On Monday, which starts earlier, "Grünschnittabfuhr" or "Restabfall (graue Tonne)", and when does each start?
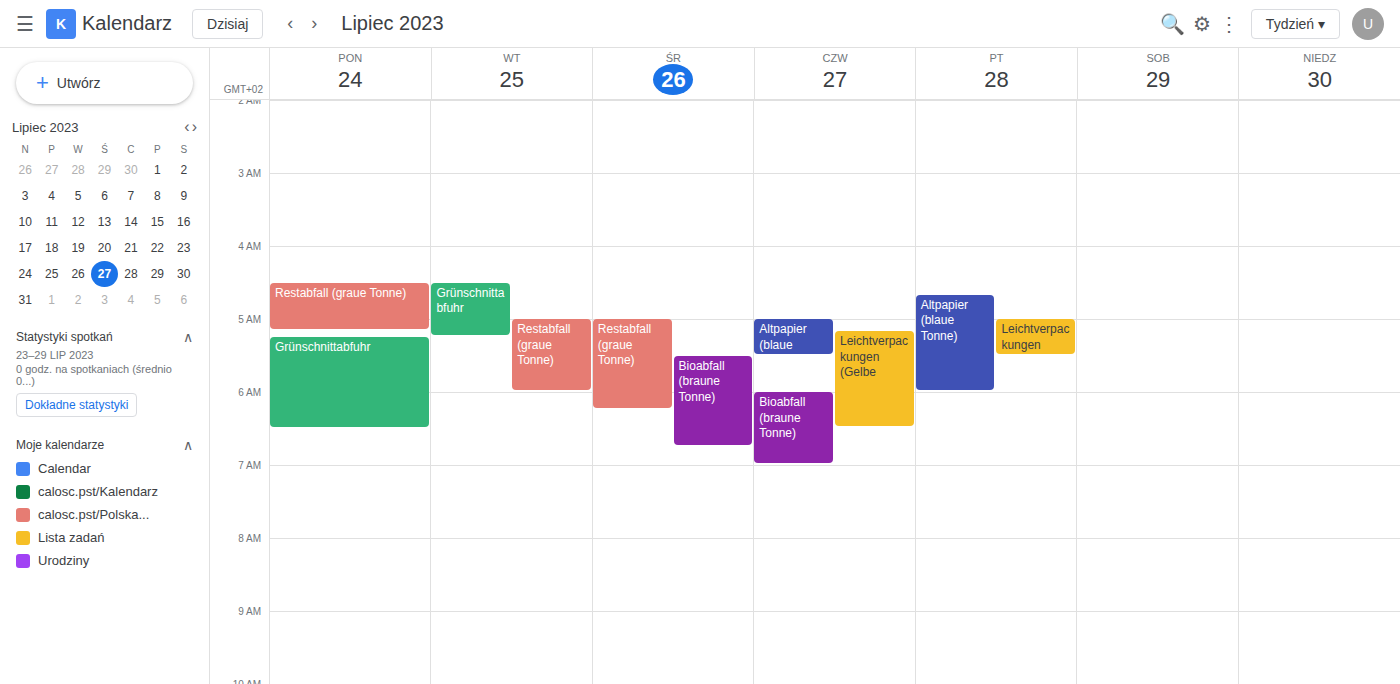
"Restabfall (graue Tonne)" 4:30 AM; "Grünschnittabfuhr" 5:15 AM.